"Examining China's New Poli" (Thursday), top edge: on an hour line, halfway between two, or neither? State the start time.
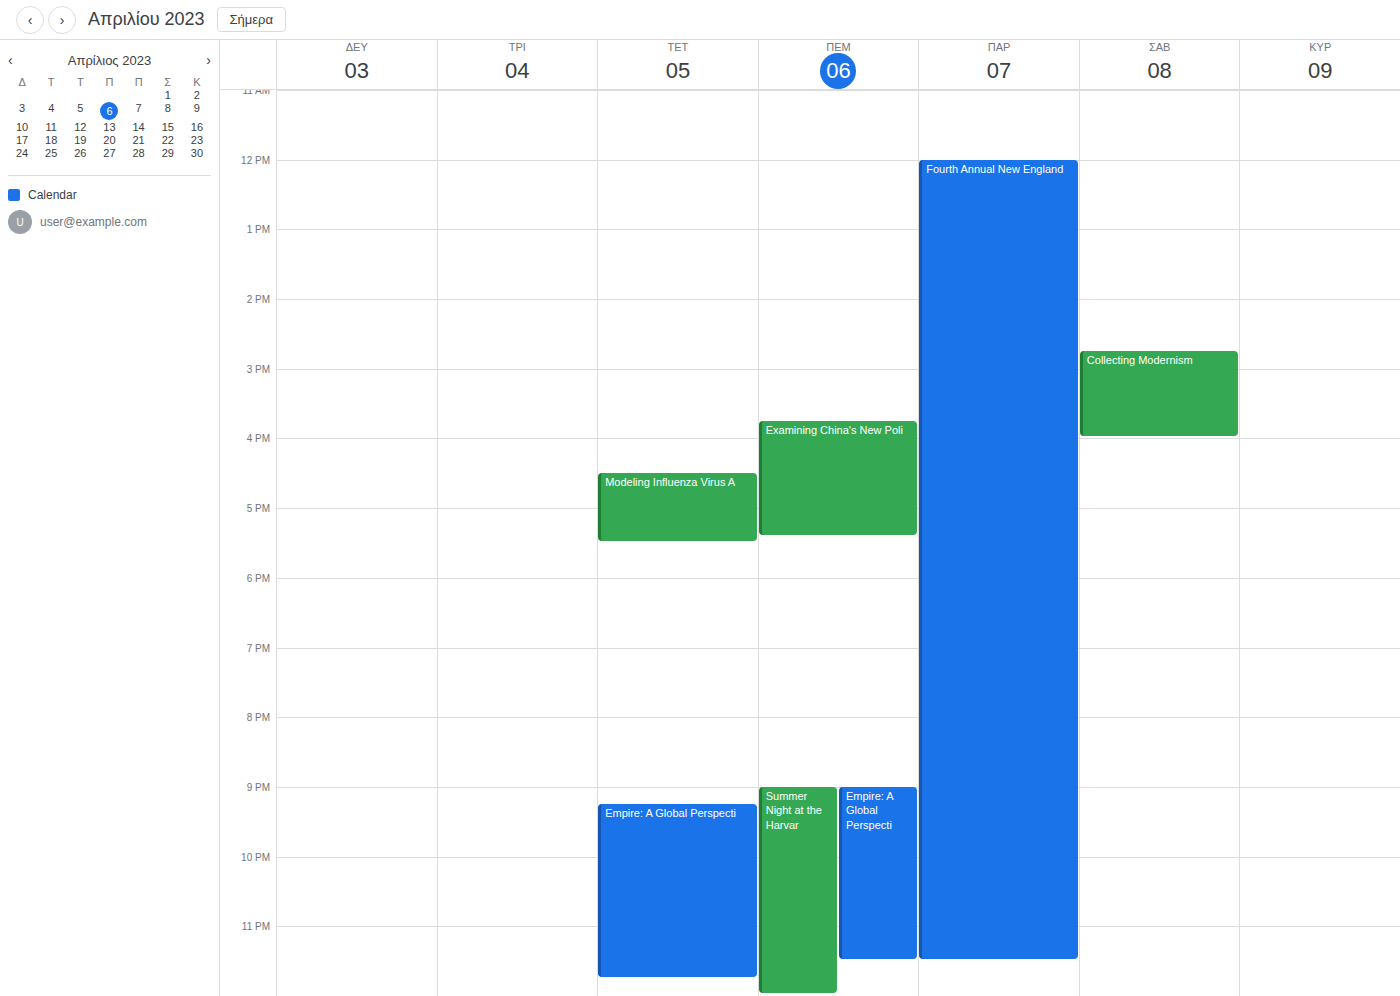
3:45 PM -- neither: three quarters of the way from the 3 PM line to the 4 PM line.